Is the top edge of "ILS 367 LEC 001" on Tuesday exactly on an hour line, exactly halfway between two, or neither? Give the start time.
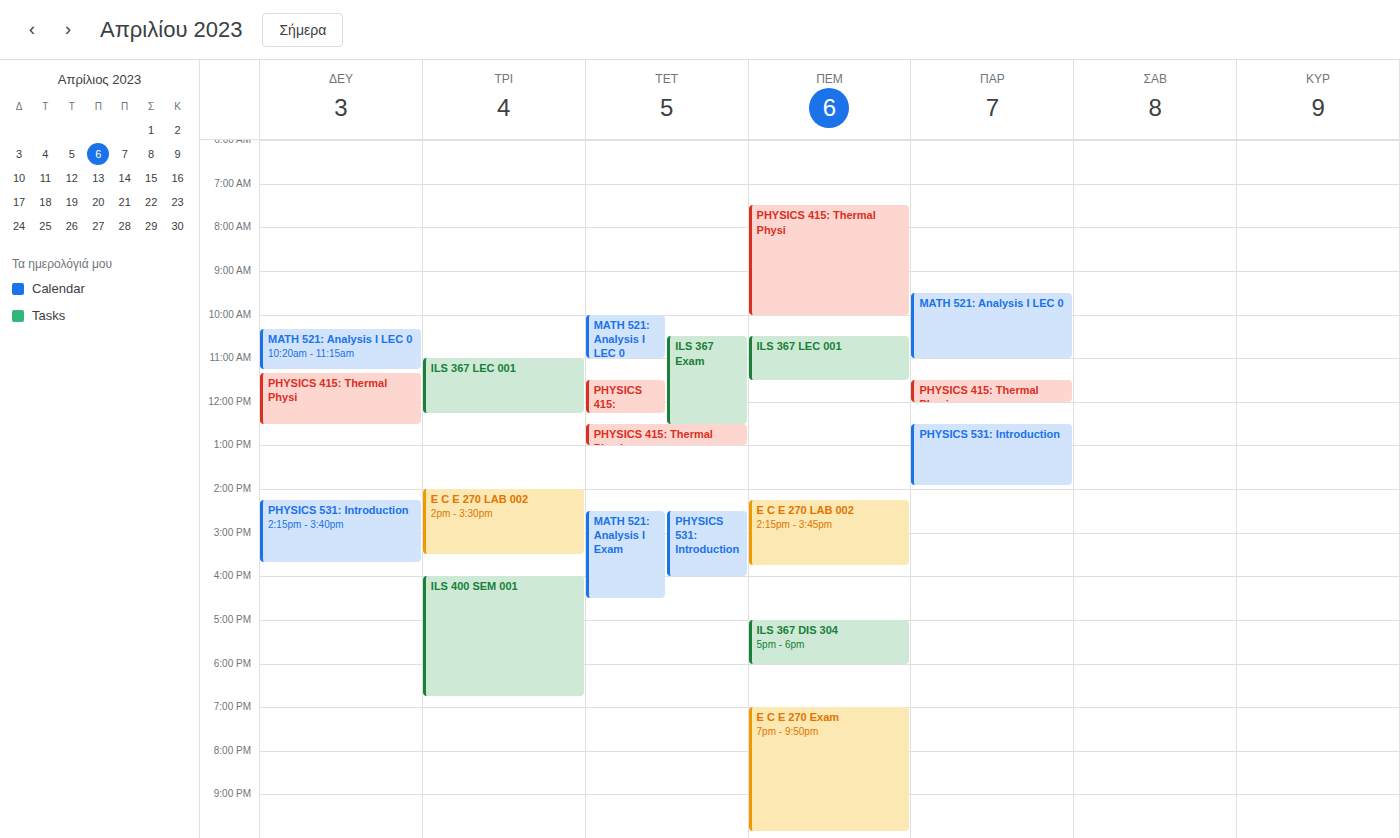
11:00 AM -- exactly on the 11 AM line.